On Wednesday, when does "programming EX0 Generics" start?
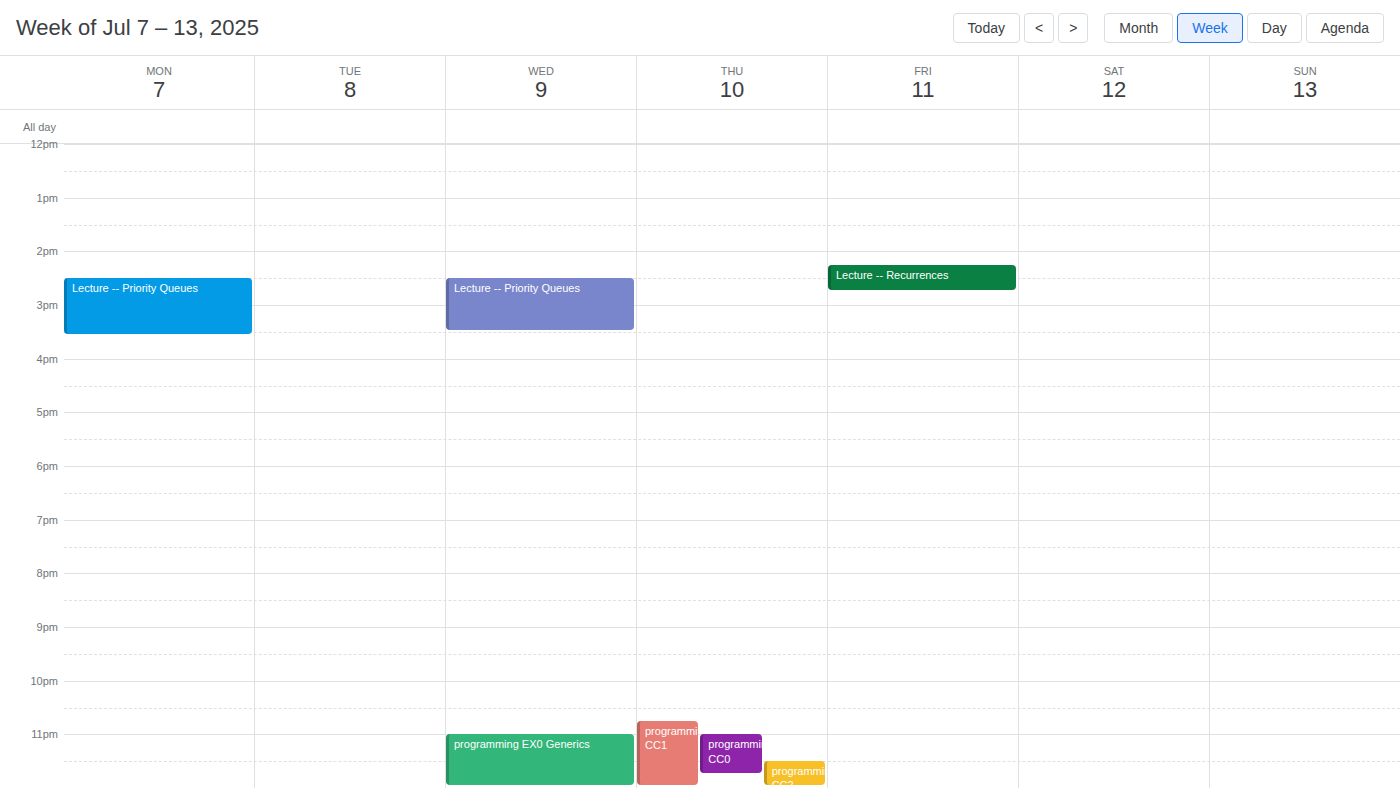
11:00 PM